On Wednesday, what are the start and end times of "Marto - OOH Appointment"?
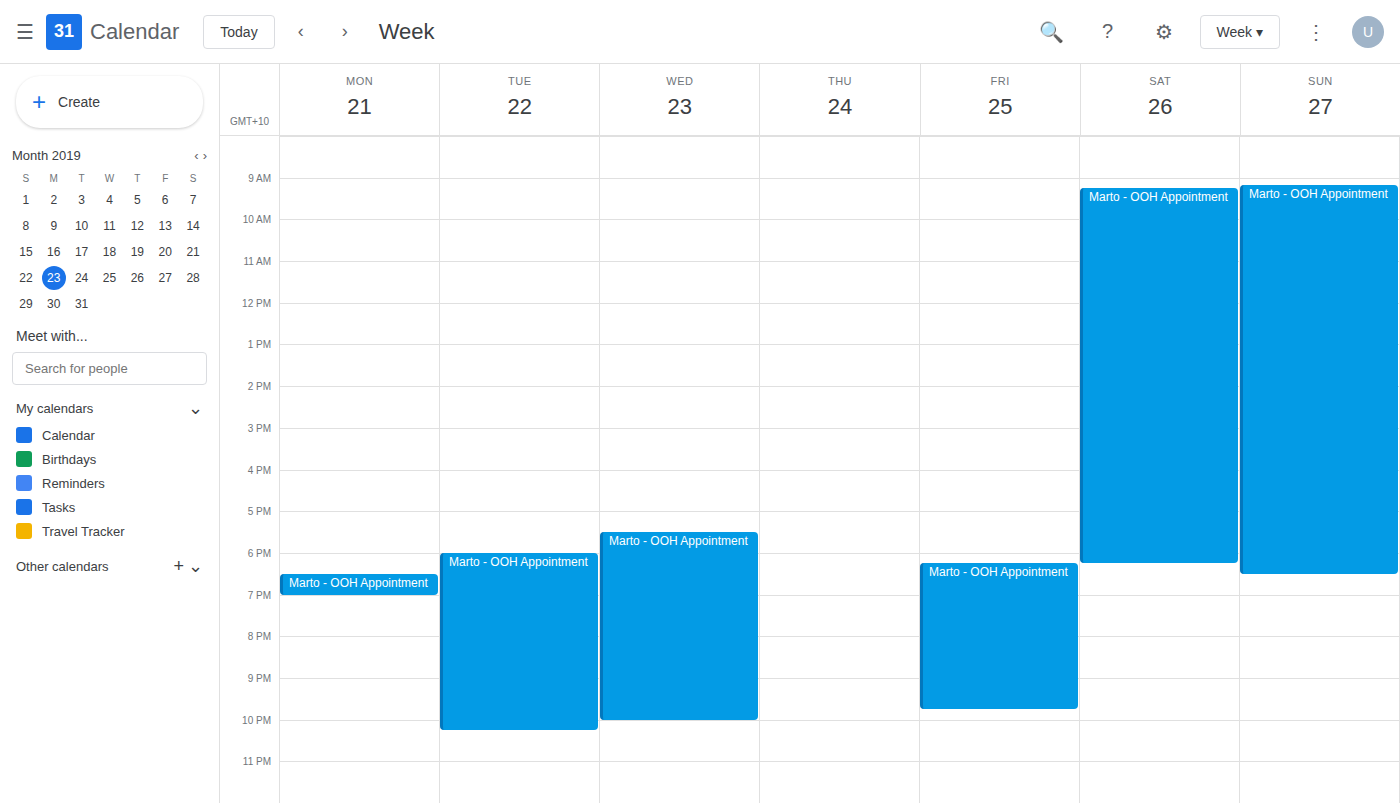
5:30 PM to 10:00 PM